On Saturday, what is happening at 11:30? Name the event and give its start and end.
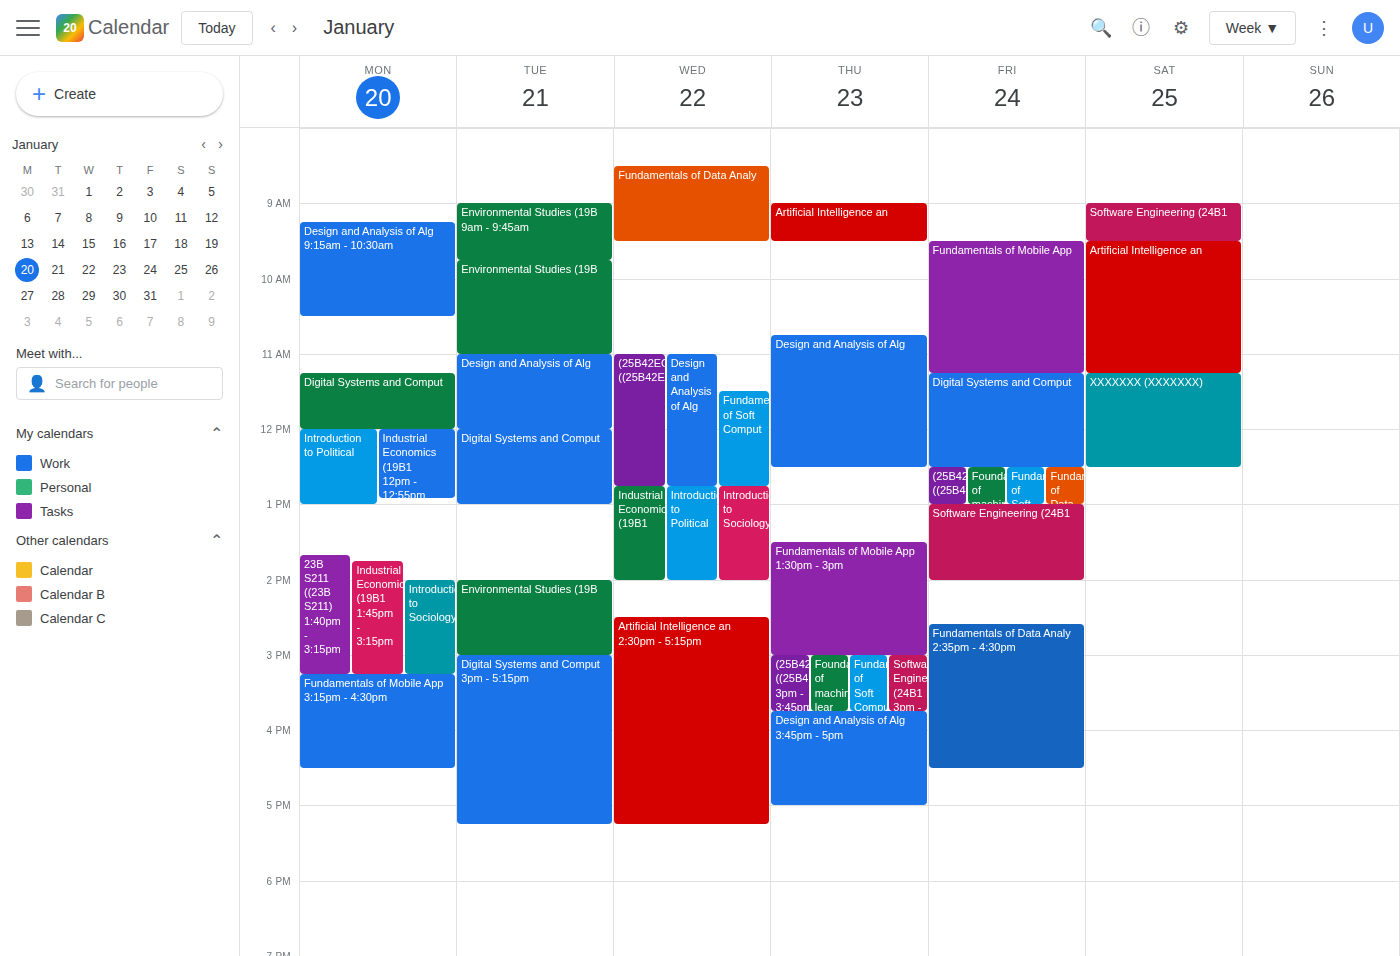
"XXXXXXX (XXXXXXX)", 11:15 to 12:30